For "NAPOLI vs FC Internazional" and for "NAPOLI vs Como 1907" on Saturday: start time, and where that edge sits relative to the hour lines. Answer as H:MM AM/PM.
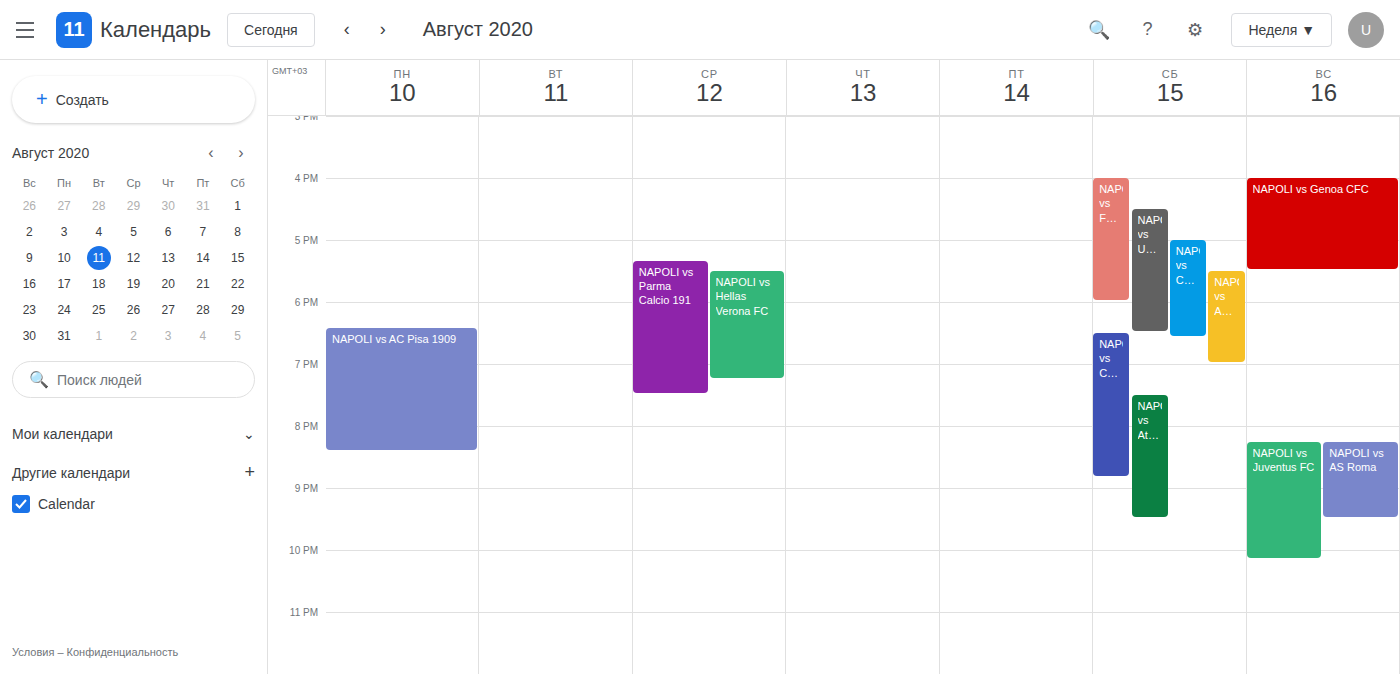
"NAPOLI vs FC Internazional": 4:00 PM, exactly on the 4 PM line. "NAPOLI vs Como 1907": 5:00 PM, exactly on the 5 PM line.